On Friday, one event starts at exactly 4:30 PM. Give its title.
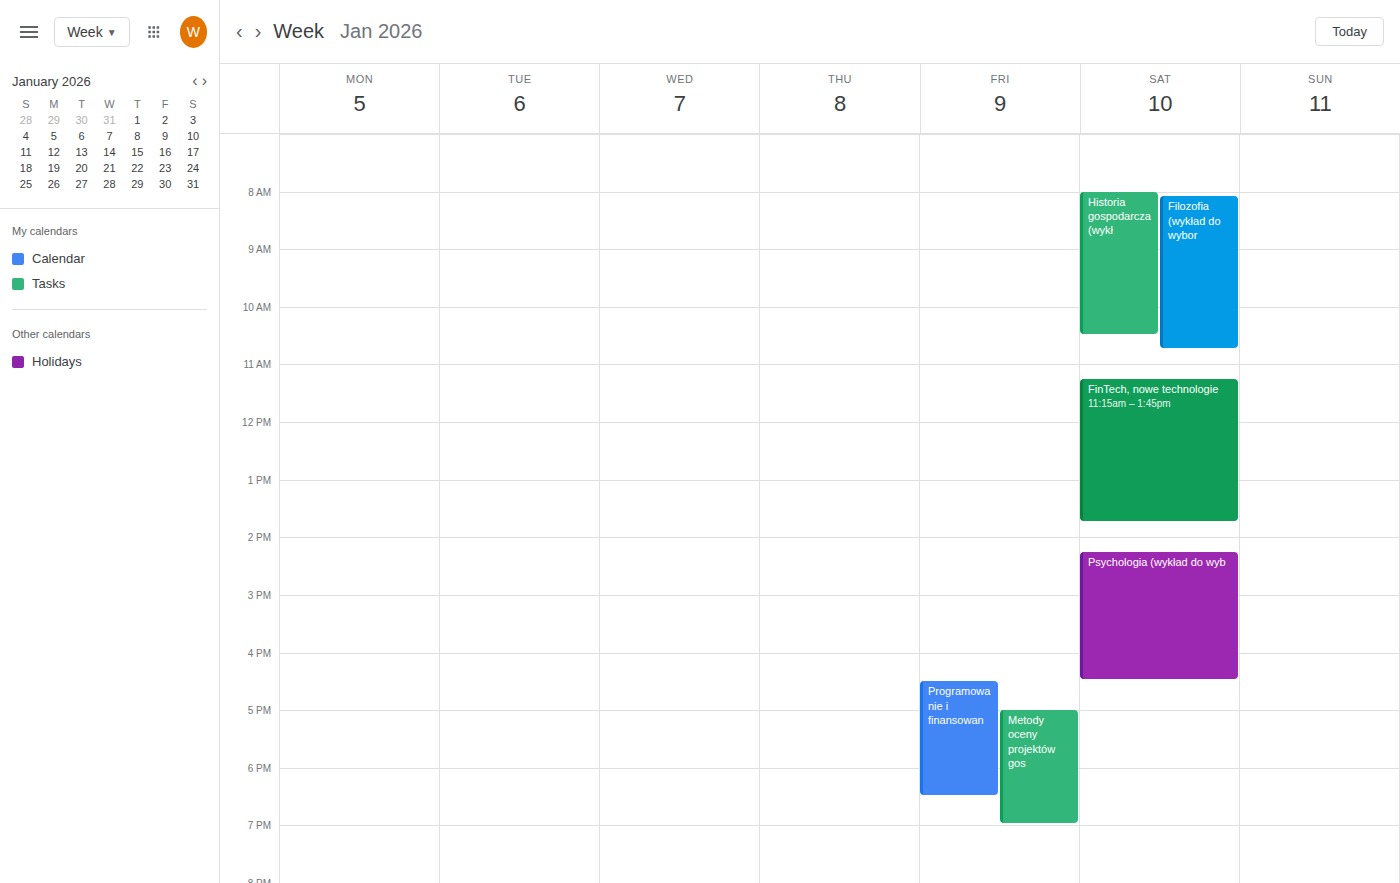
"Programowanie i finansowan"